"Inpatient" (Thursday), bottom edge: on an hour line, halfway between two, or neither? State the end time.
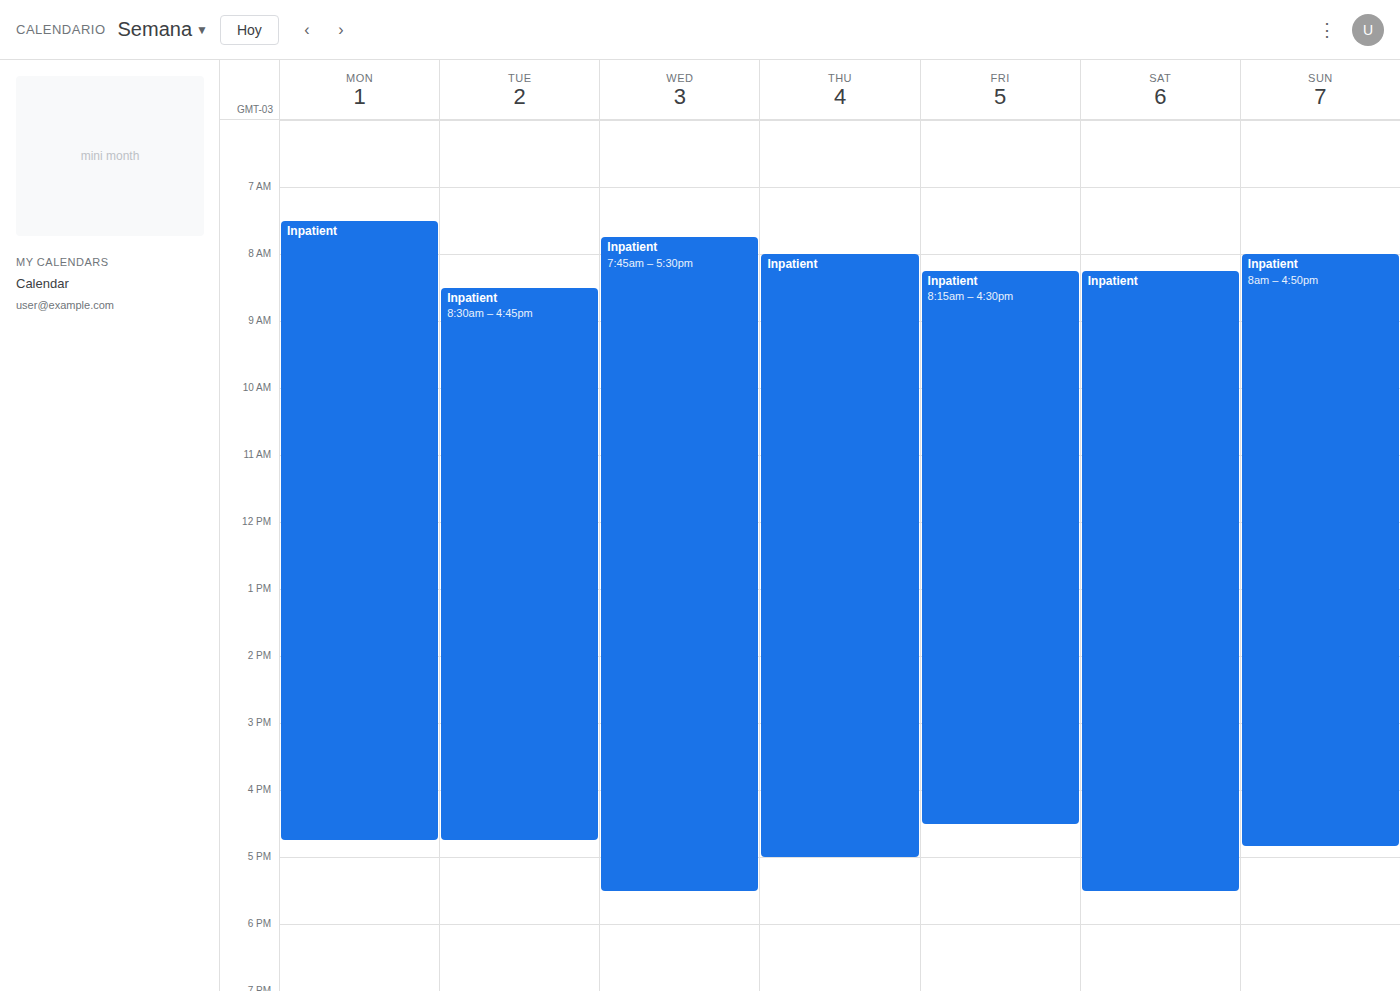
17:00 -- exactly on the 17:00 line.